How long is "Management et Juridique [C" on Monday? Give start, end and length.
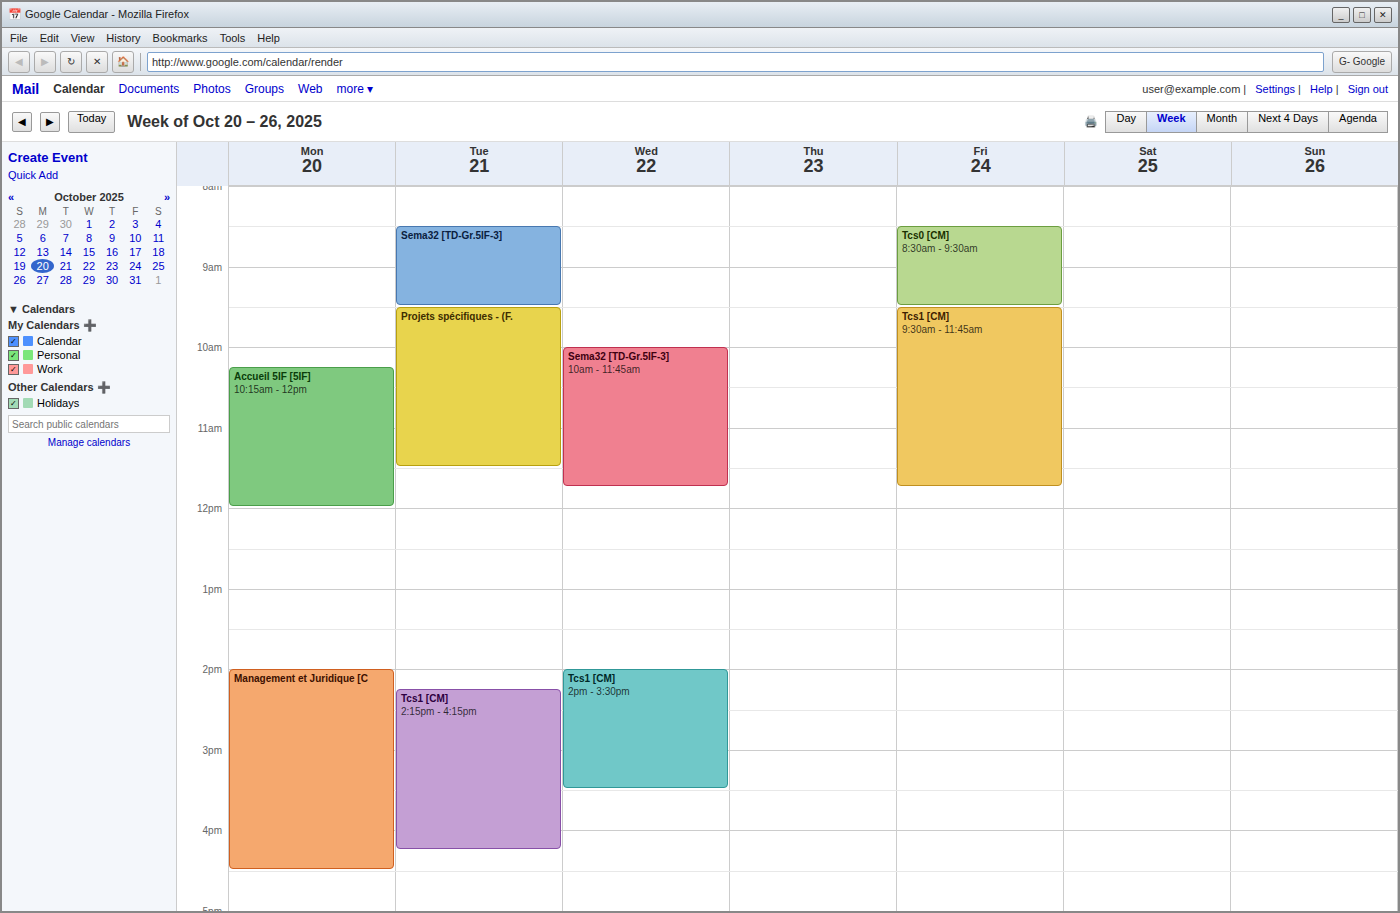
2:00 PM to 4:30 PM, 2 hours 30 minutes